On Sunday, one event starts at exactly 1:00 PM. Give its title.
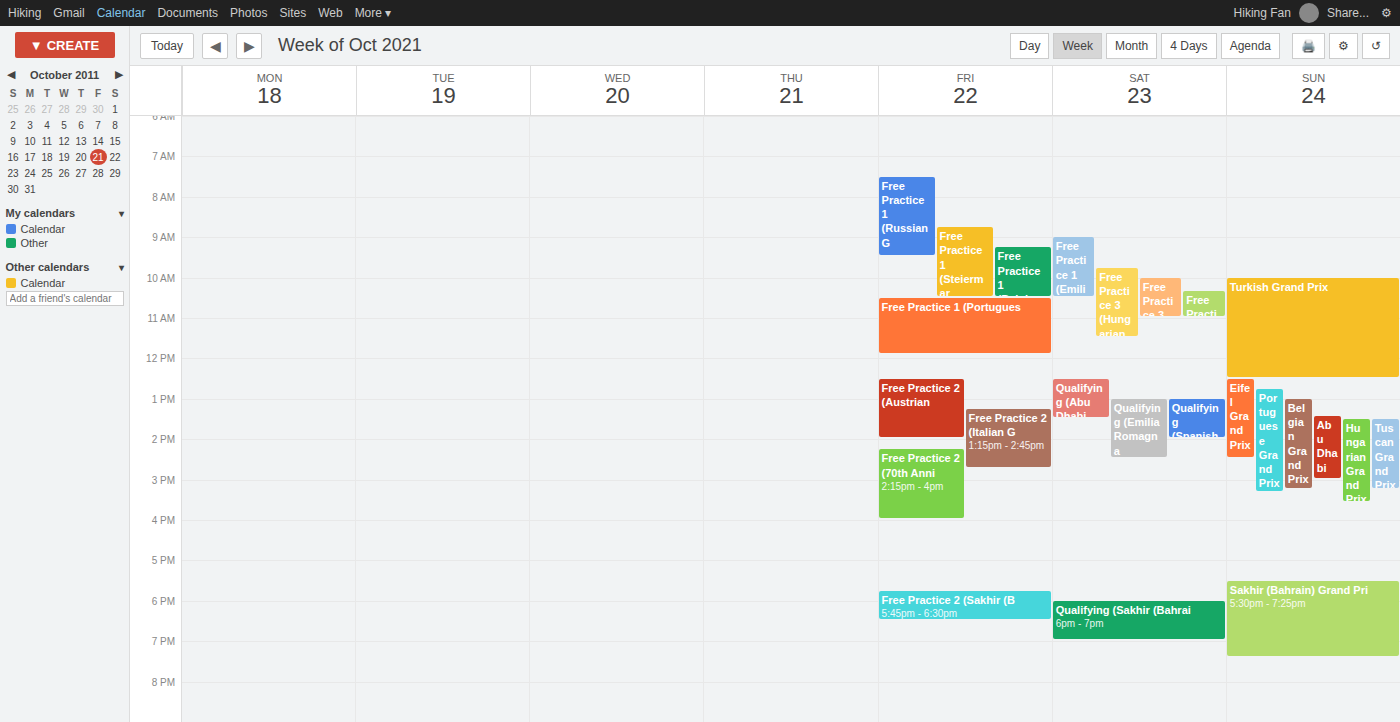
"Belgian Grand Prix"